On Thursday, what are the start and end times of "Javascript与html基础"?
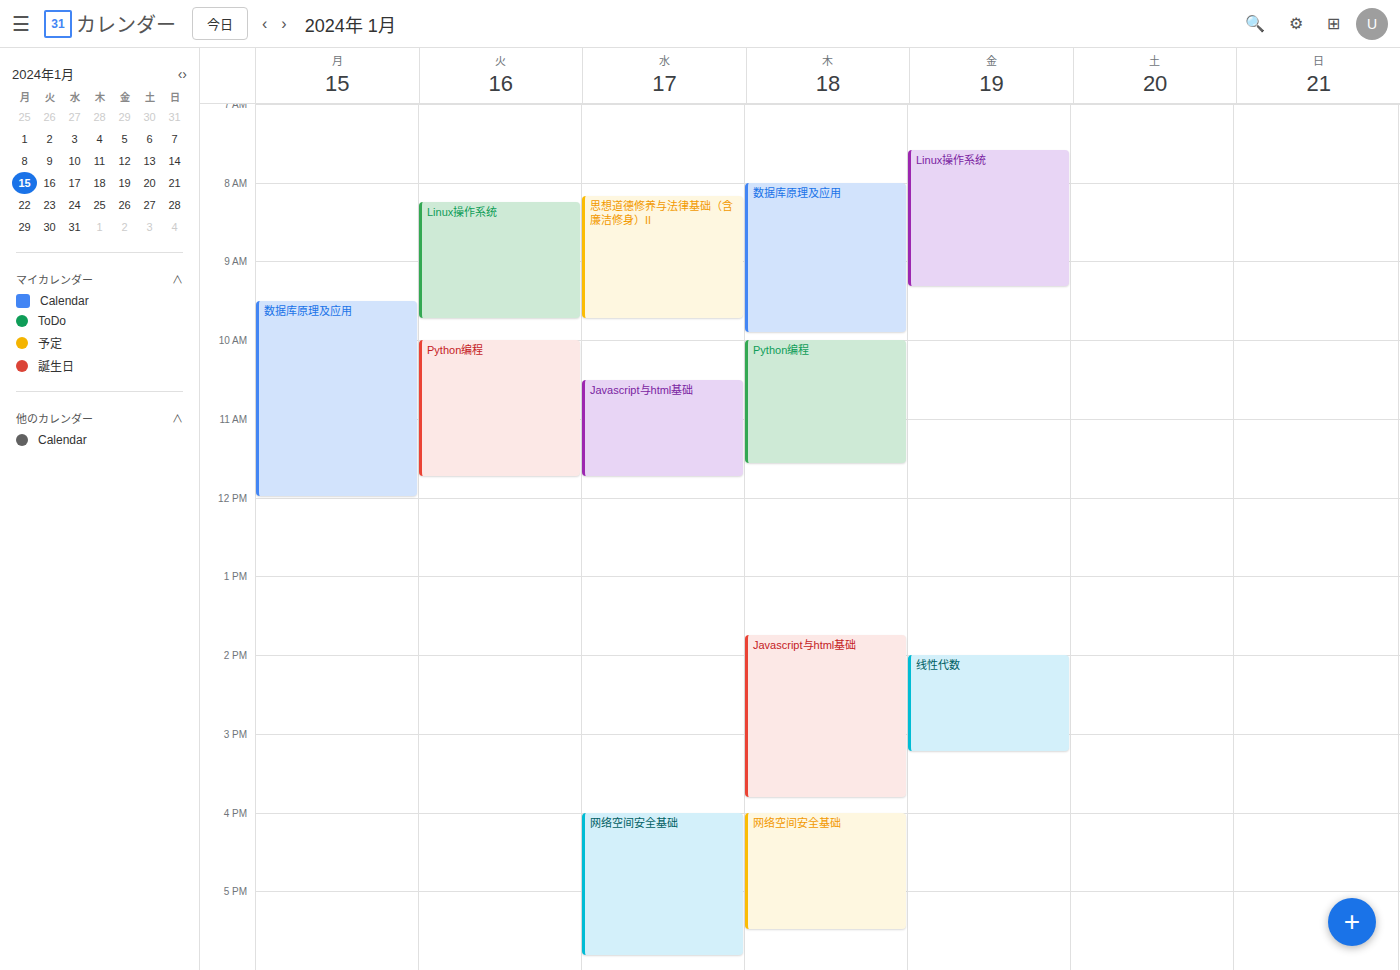
1:45 PM to 3:50 PM